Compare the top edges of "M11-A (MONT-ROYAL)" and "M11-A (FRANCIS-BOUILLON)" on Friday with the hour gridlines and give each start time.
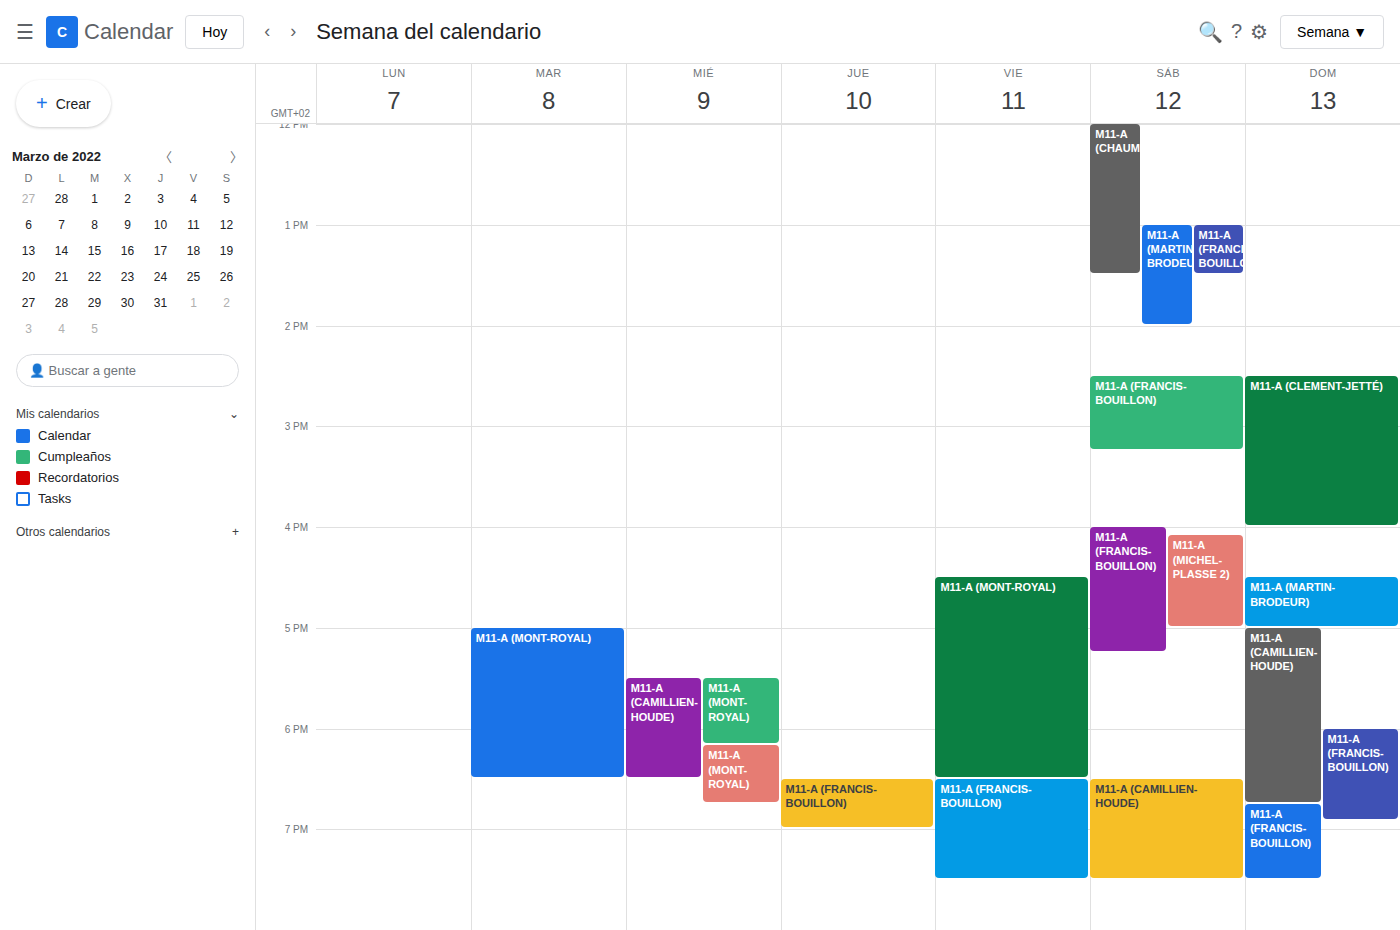
"M11-A (MONT-ROYAL)": 4:30 PM, halfway between the 4 PM and 5 PM lines. "M11-A (FRANCIS-BOUILLON)": 6:30 PM, halfway between the 6 PM and 7 PM lines.